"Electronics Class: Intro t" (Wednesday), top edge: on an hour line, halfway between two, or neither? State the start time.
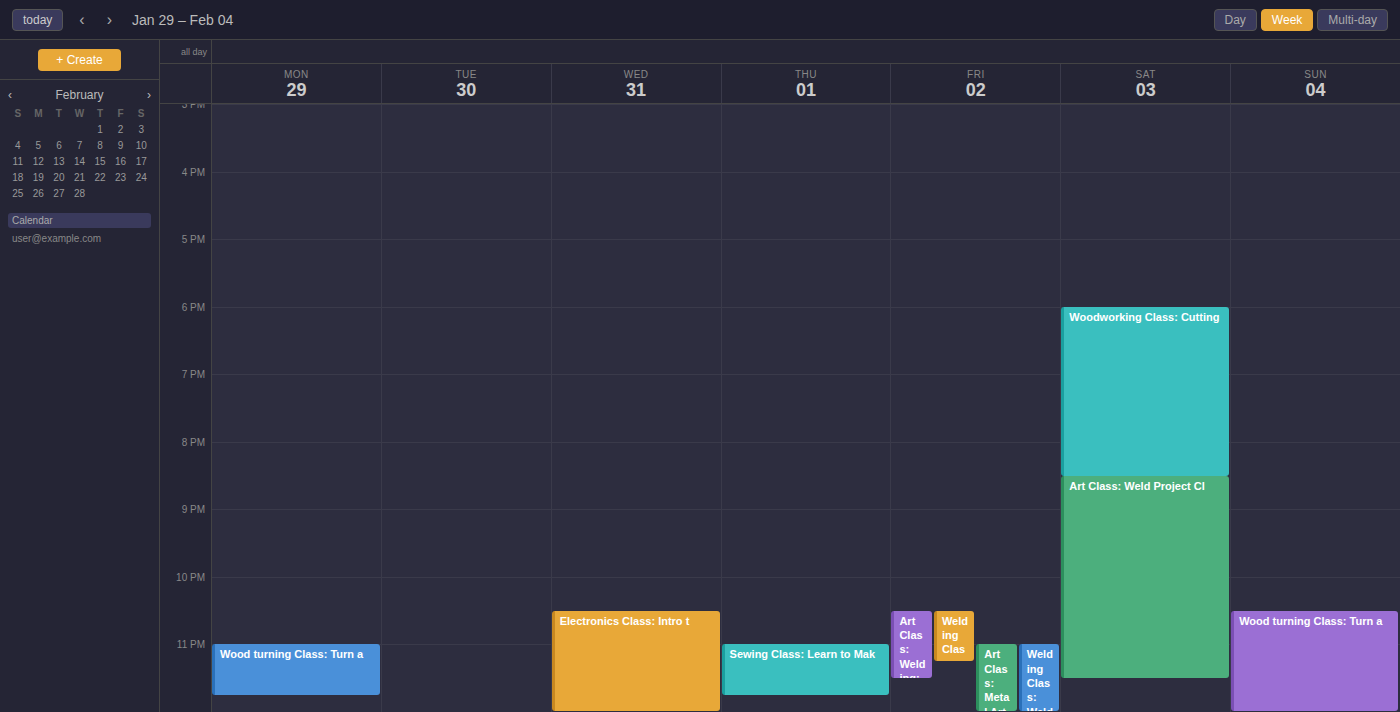
10:30 PM -- halfway between the 10 PM and 11 PM lines.